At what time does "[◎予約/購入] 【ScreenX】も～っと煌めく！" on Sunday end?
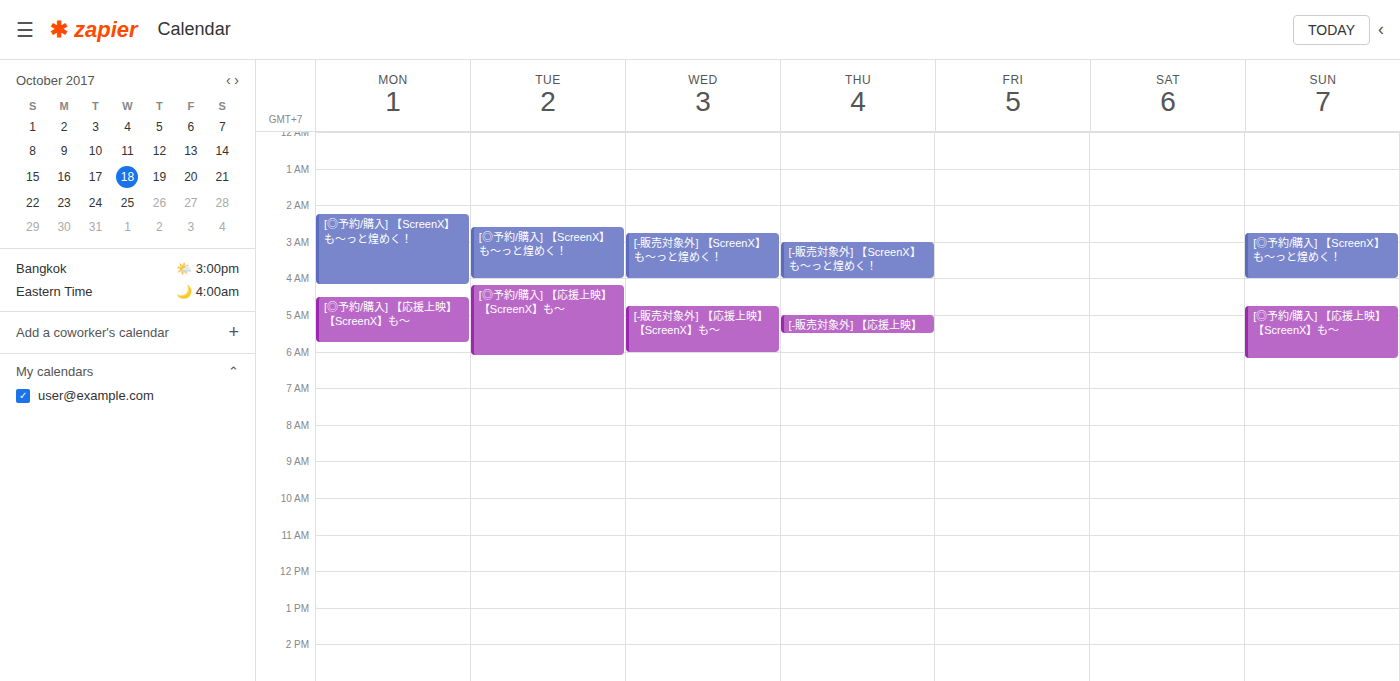
4:00 AM